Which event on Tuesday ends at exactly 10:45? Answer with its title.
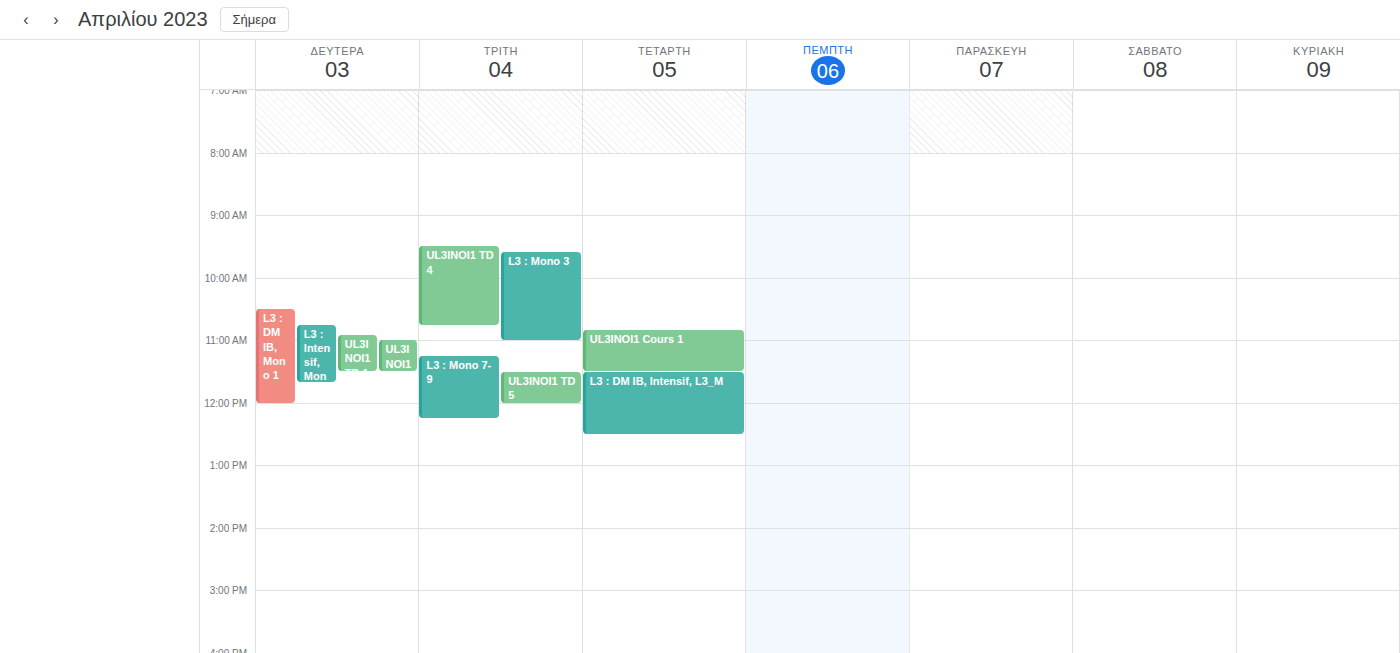
"UL3INOI1 TD 4"